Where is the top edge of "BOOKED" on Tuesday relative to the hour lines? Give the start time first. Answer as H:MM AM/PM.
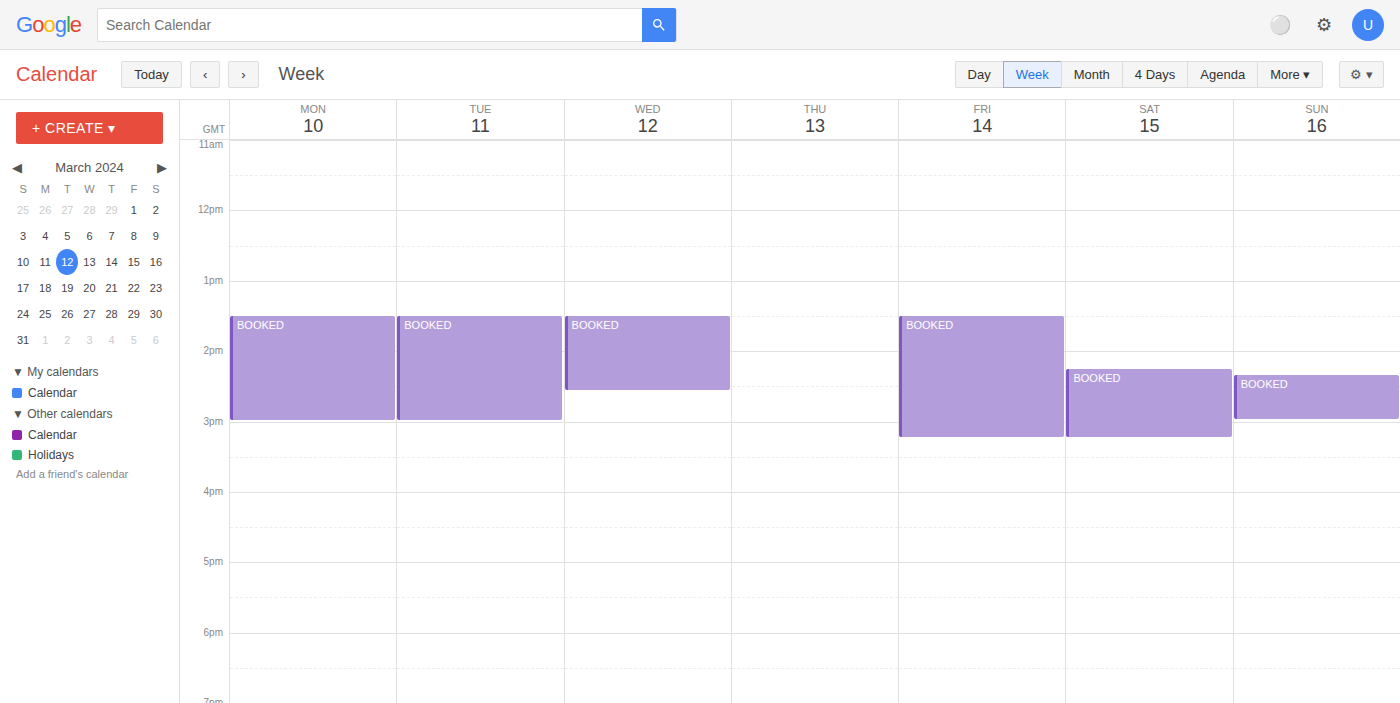
1:30 PM -- halfway between the 1 PM and 2 PM lines.